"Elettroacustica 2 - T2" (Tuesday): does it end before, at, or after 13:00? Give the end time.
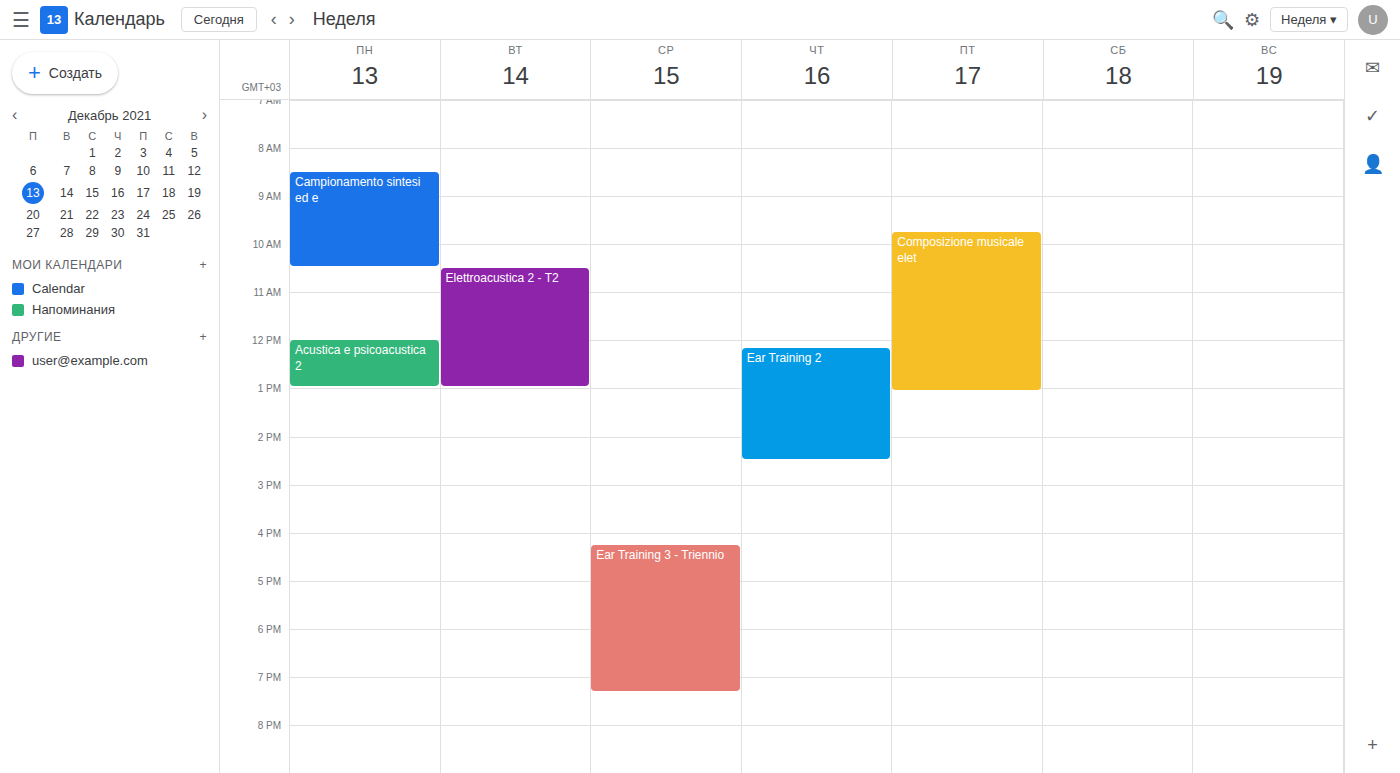
13:00 -- exactly at 13:00, on the 13:00 line.